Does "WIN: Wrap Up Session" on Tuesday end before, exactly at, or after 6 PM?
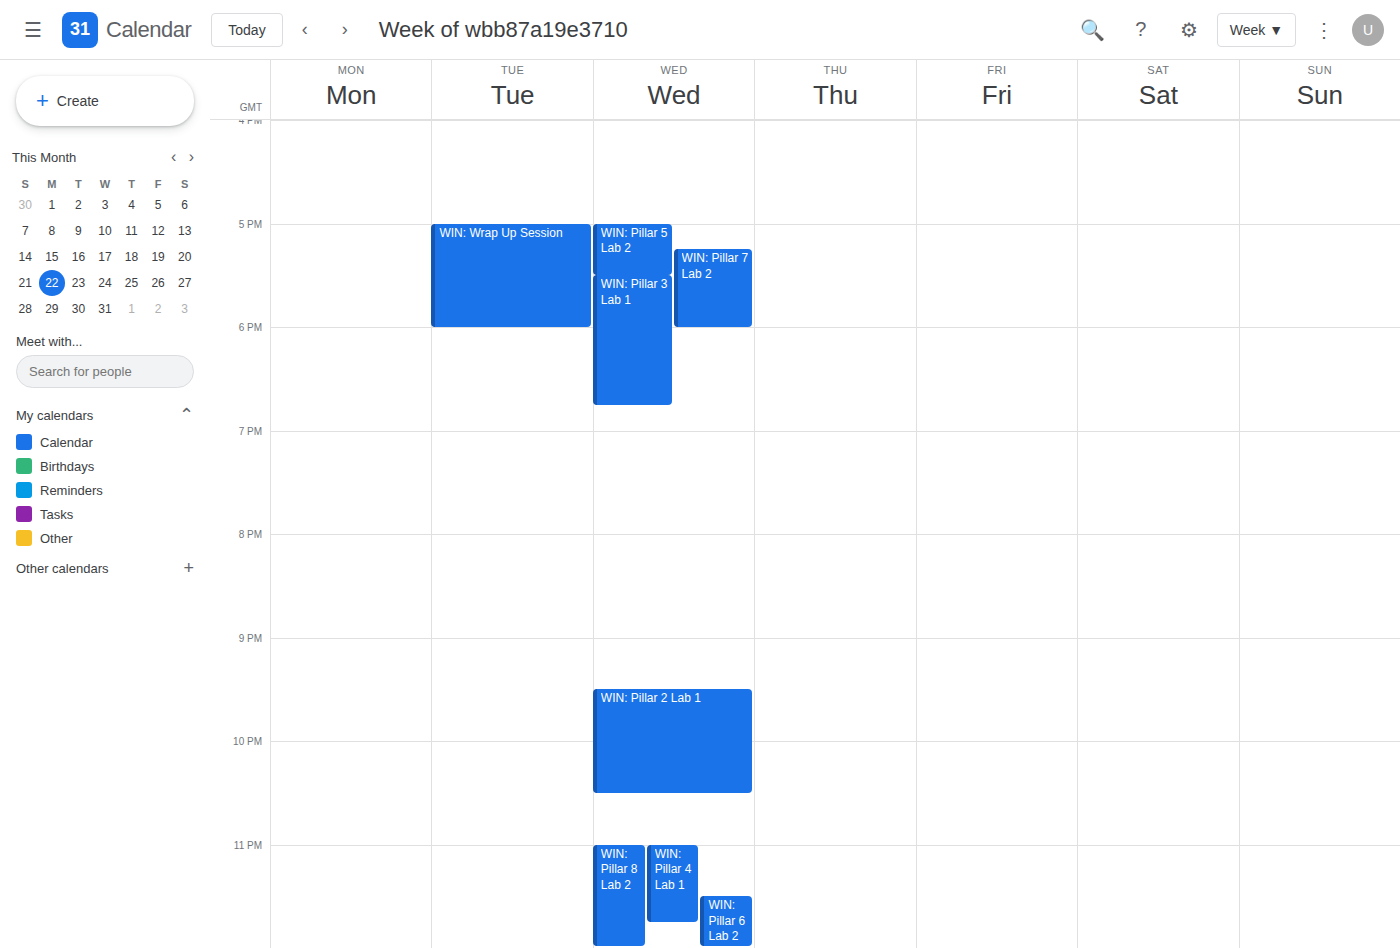
6:00 PM -- exactly at 6 PM, on the 6 PM line.